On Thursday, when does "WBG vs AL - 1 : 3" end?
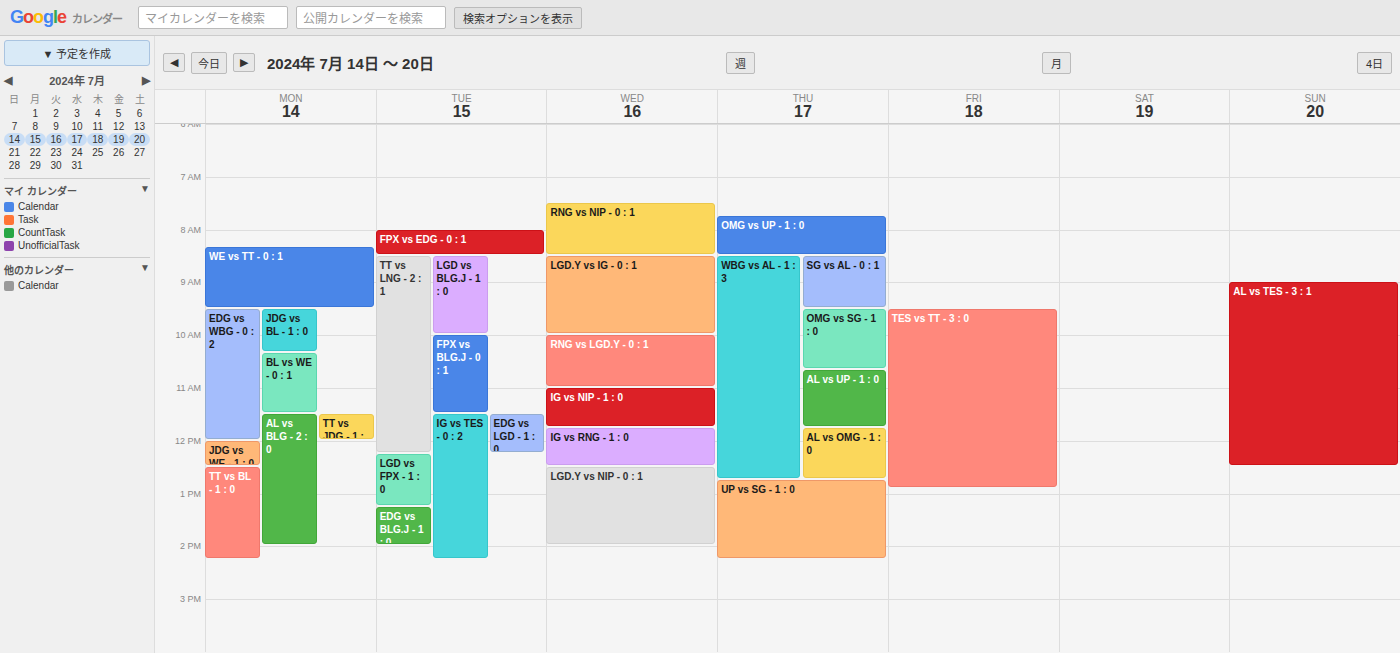
12:45 PM